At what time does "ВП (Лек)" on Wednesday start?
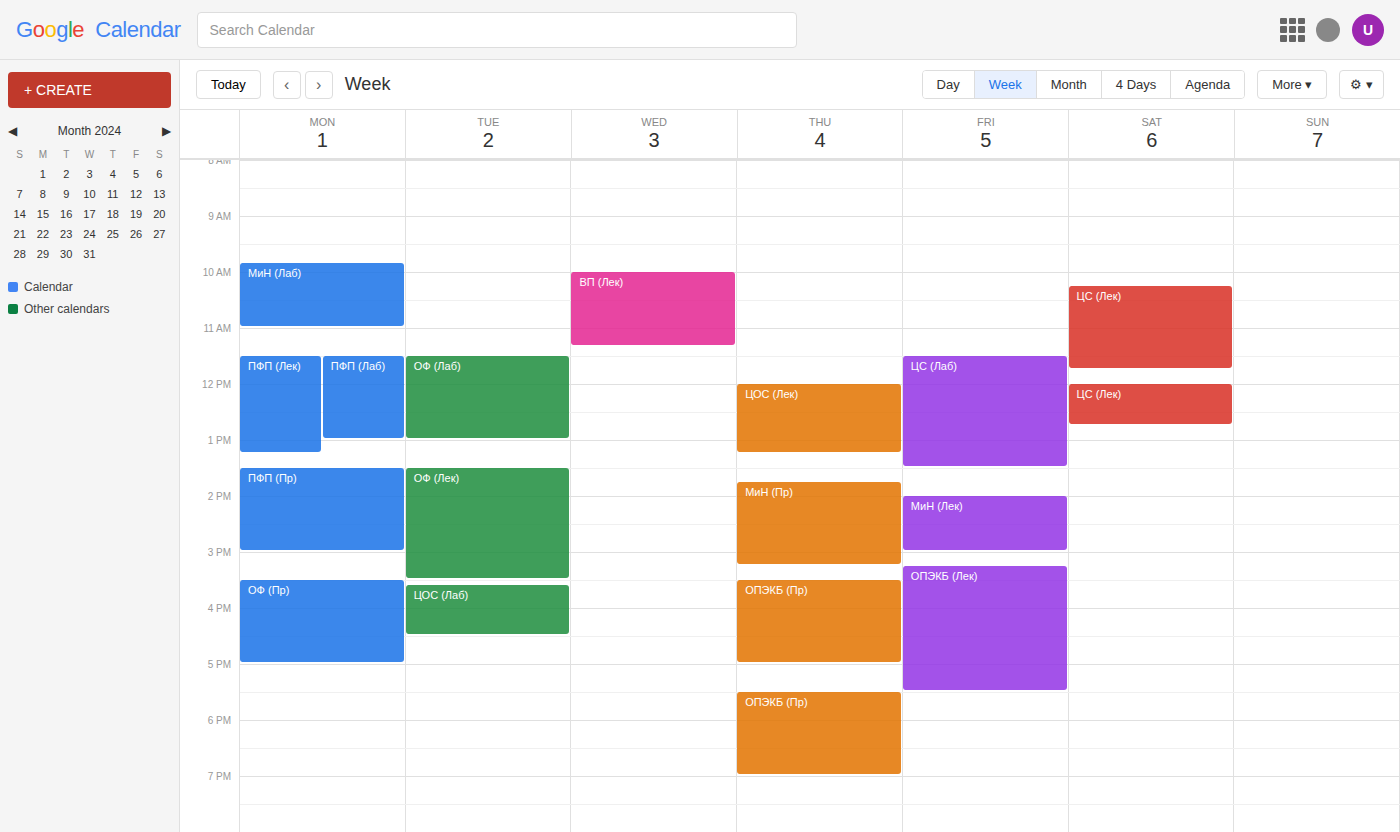
10:00 AM